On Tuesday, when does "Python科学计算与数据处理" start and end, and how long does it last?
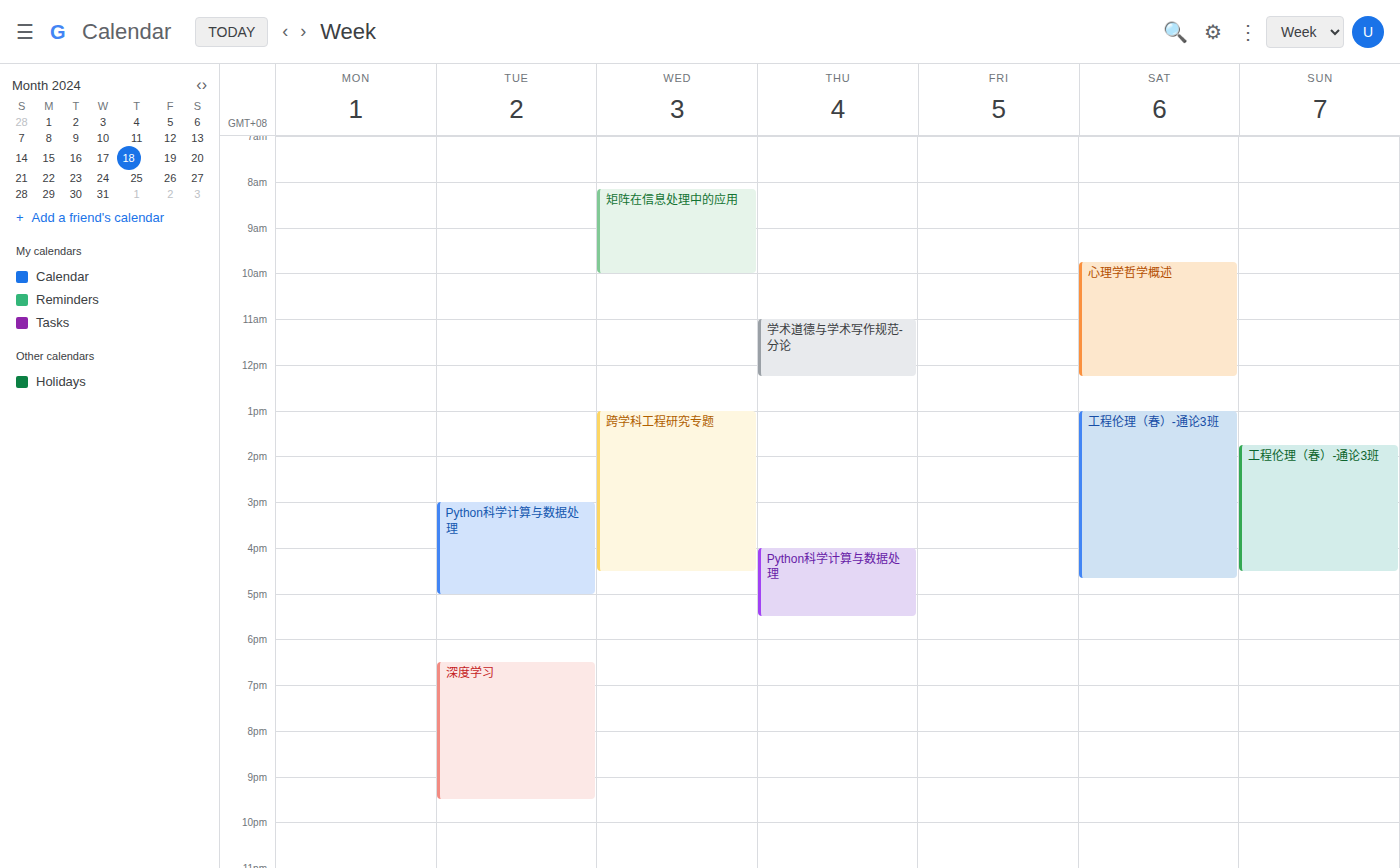
3:00 PM to 5:00 PM, 2 hours